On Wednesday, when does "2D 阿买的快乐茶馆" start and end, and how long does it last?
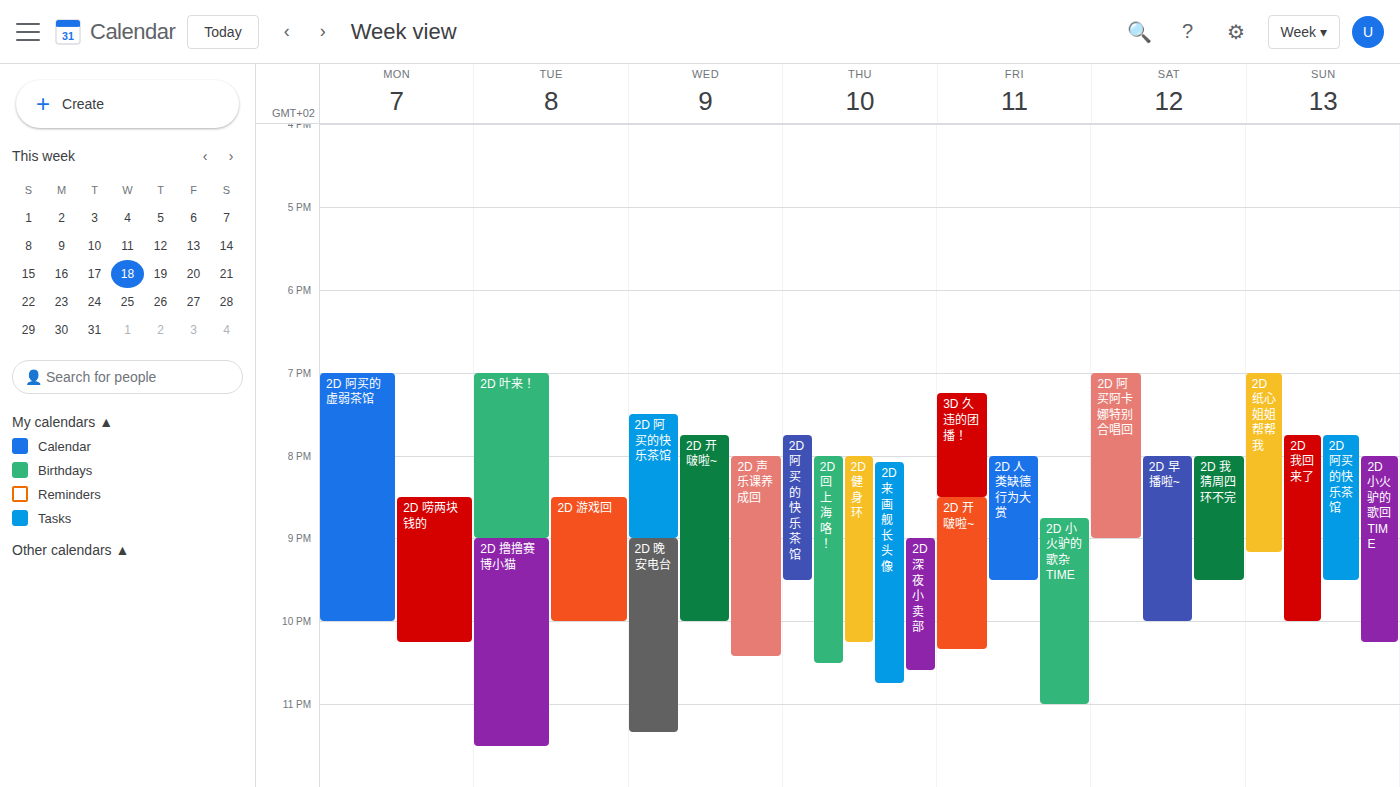
7:30 PM to 9:00 PM, 1 hour 30 minutes